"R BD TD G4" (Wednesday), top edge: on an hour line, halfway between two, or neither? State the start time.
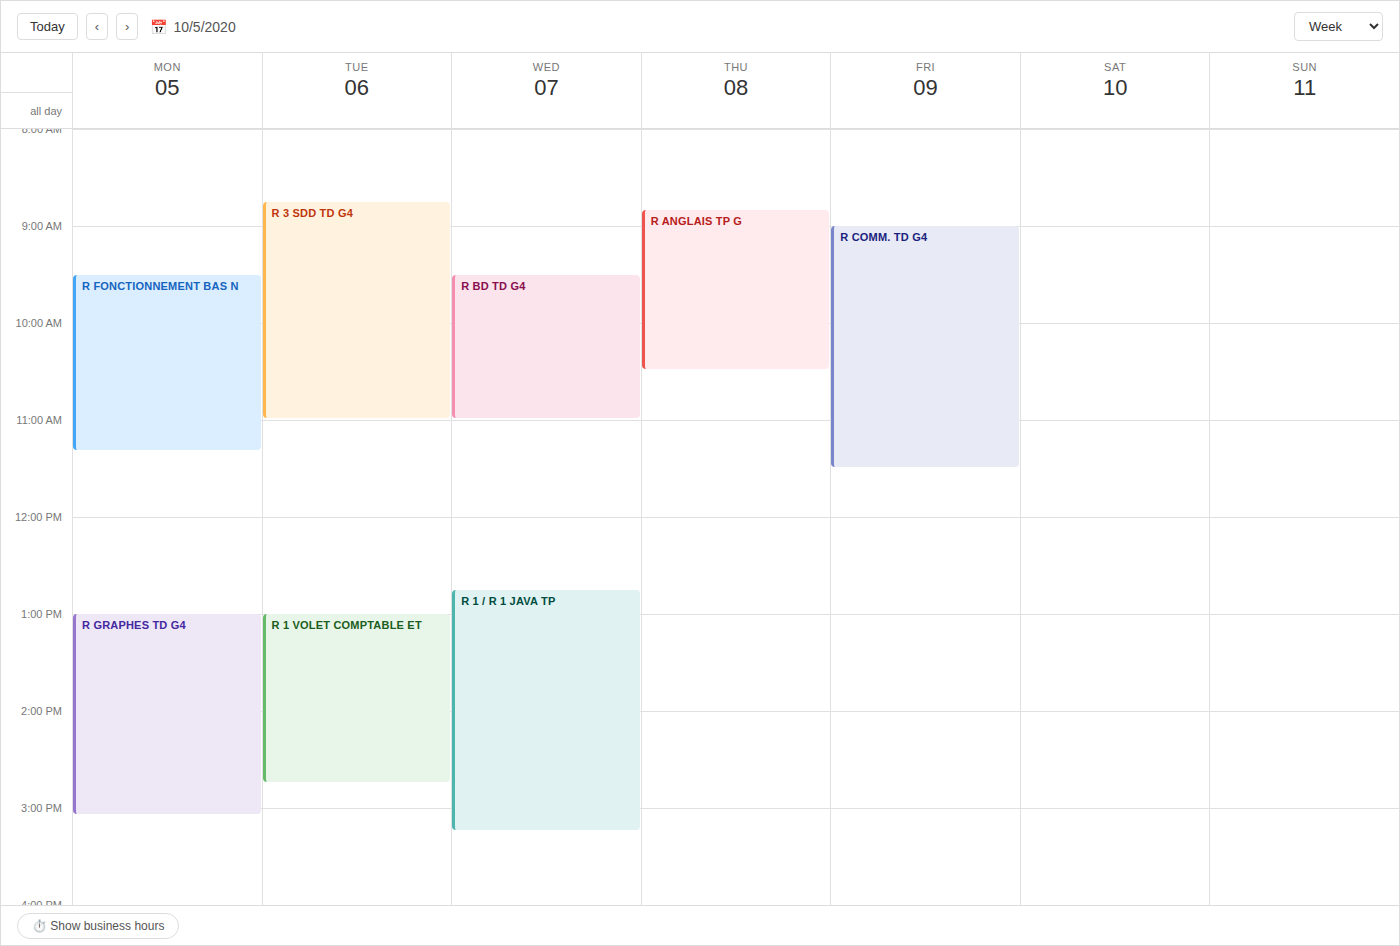
9:30 AM -- halfway between the 9 AM and 10 AM lines.